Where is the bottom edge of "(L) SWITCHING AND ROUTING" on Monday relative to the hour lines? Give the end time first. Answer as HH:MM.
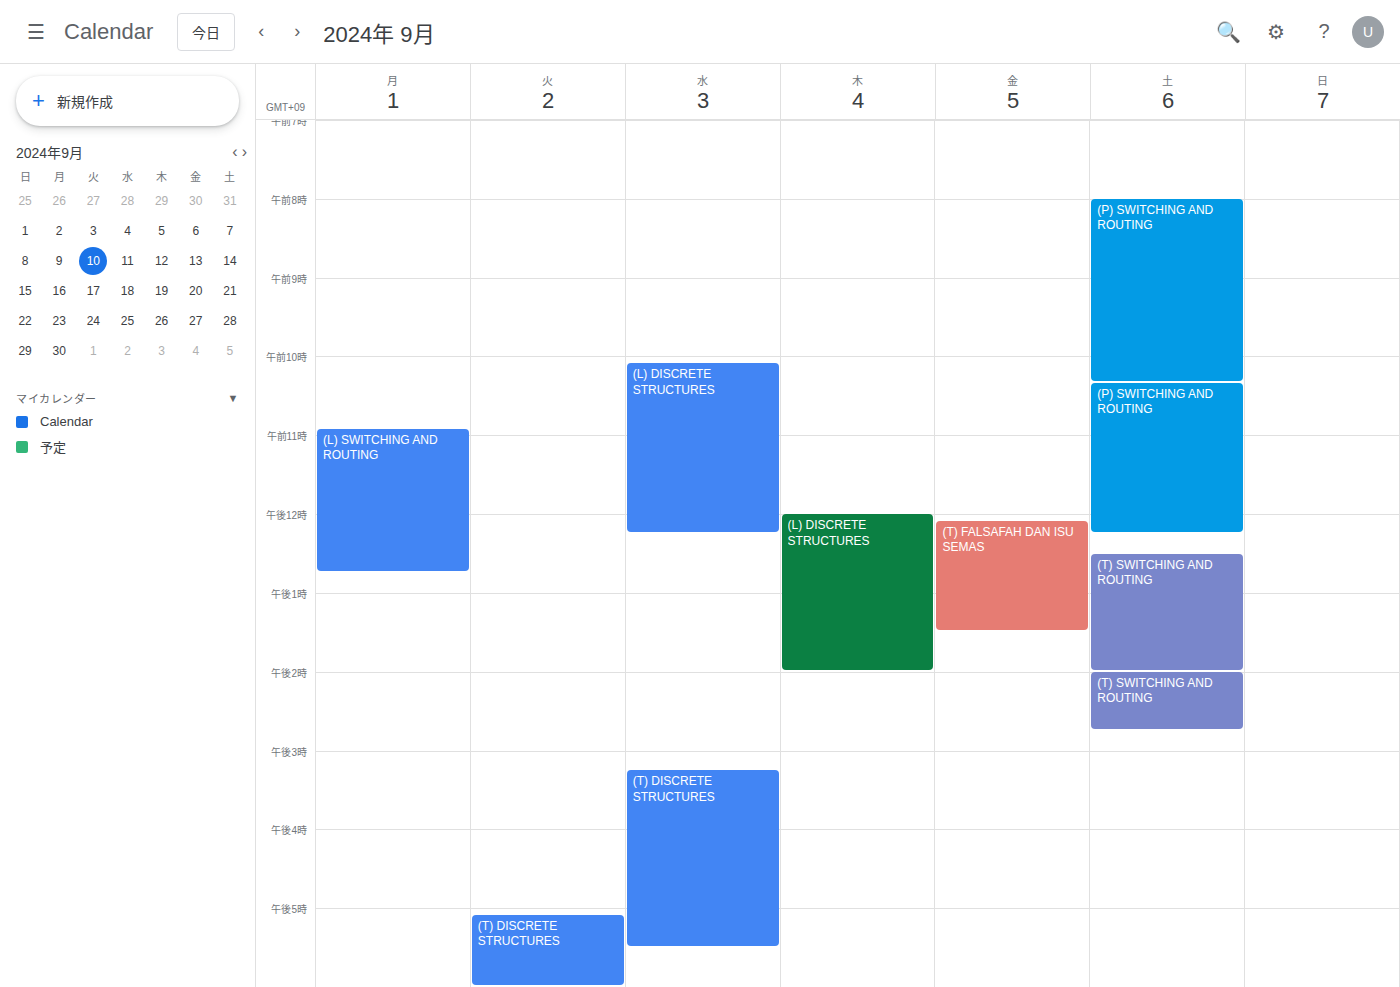
12:45 -- neither: three quarters of the way from the 12:00 line to the 13:00 line.